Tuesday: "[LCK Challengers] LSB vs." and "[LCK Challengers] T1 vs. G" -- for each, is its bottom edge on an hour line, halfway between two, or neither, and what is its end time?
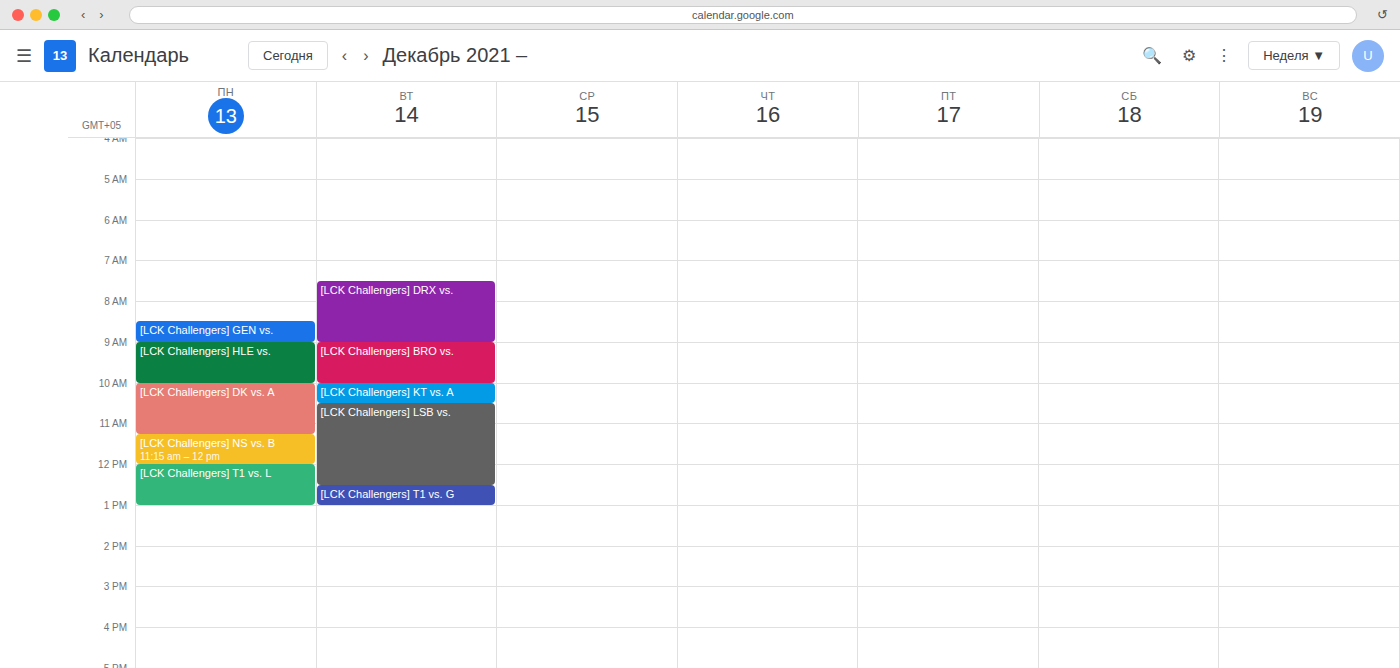
"[LCK Challengers] LSB vs.": 12:30 PM, halfway between the 12 PM and 1 PM lines. "[LCK Challengers] T1 vs. G": 1:00 PM, exactly on the 1 PM line.